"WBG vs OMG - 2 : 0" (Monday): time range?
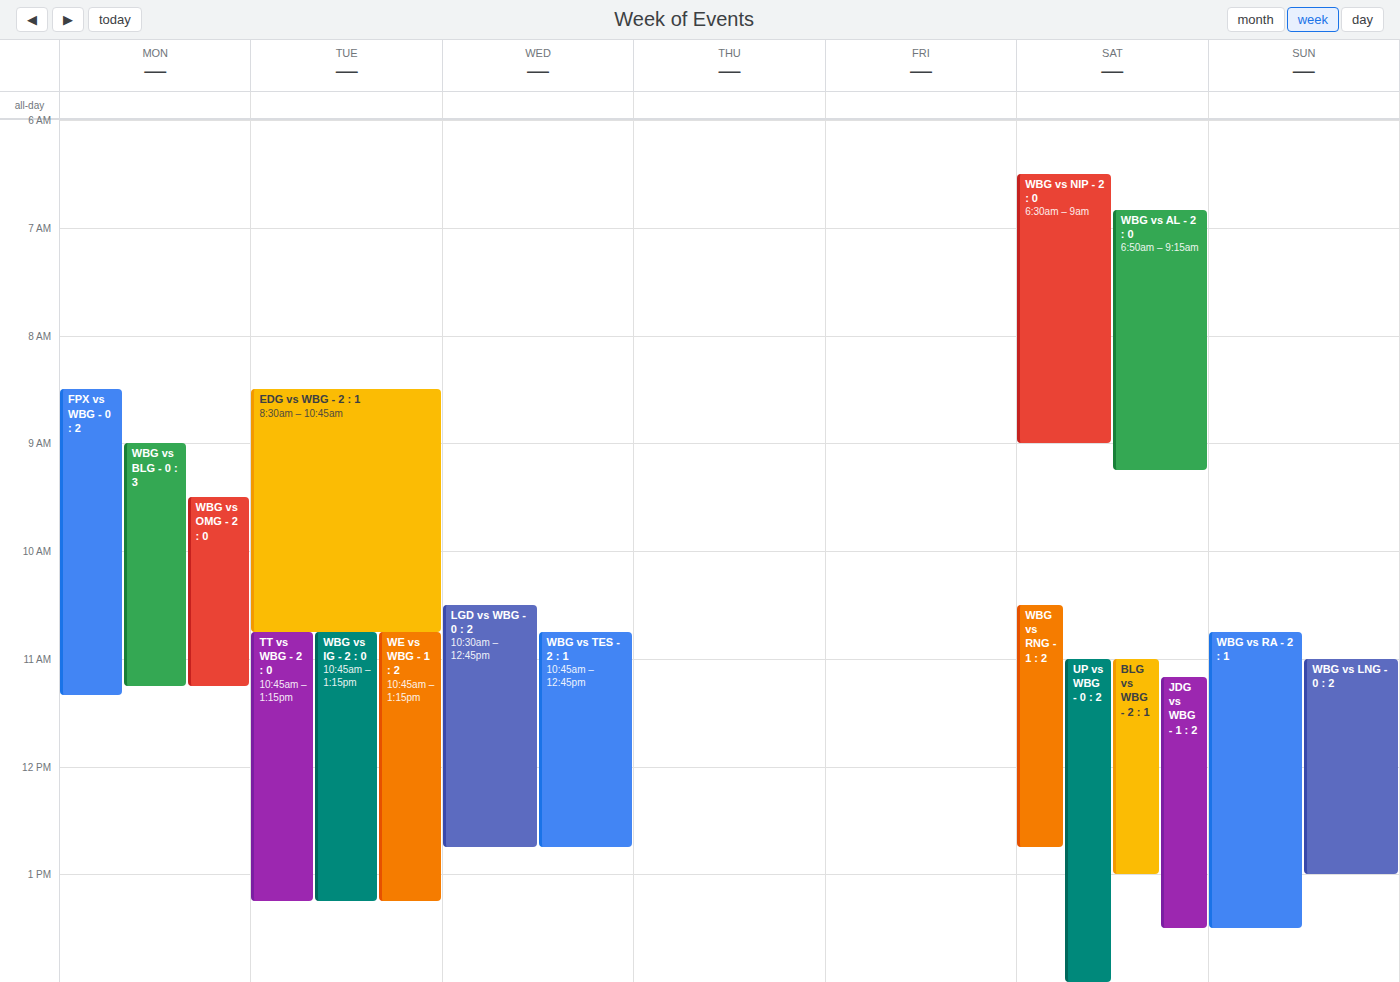
9:30 AM to 11:15 AM